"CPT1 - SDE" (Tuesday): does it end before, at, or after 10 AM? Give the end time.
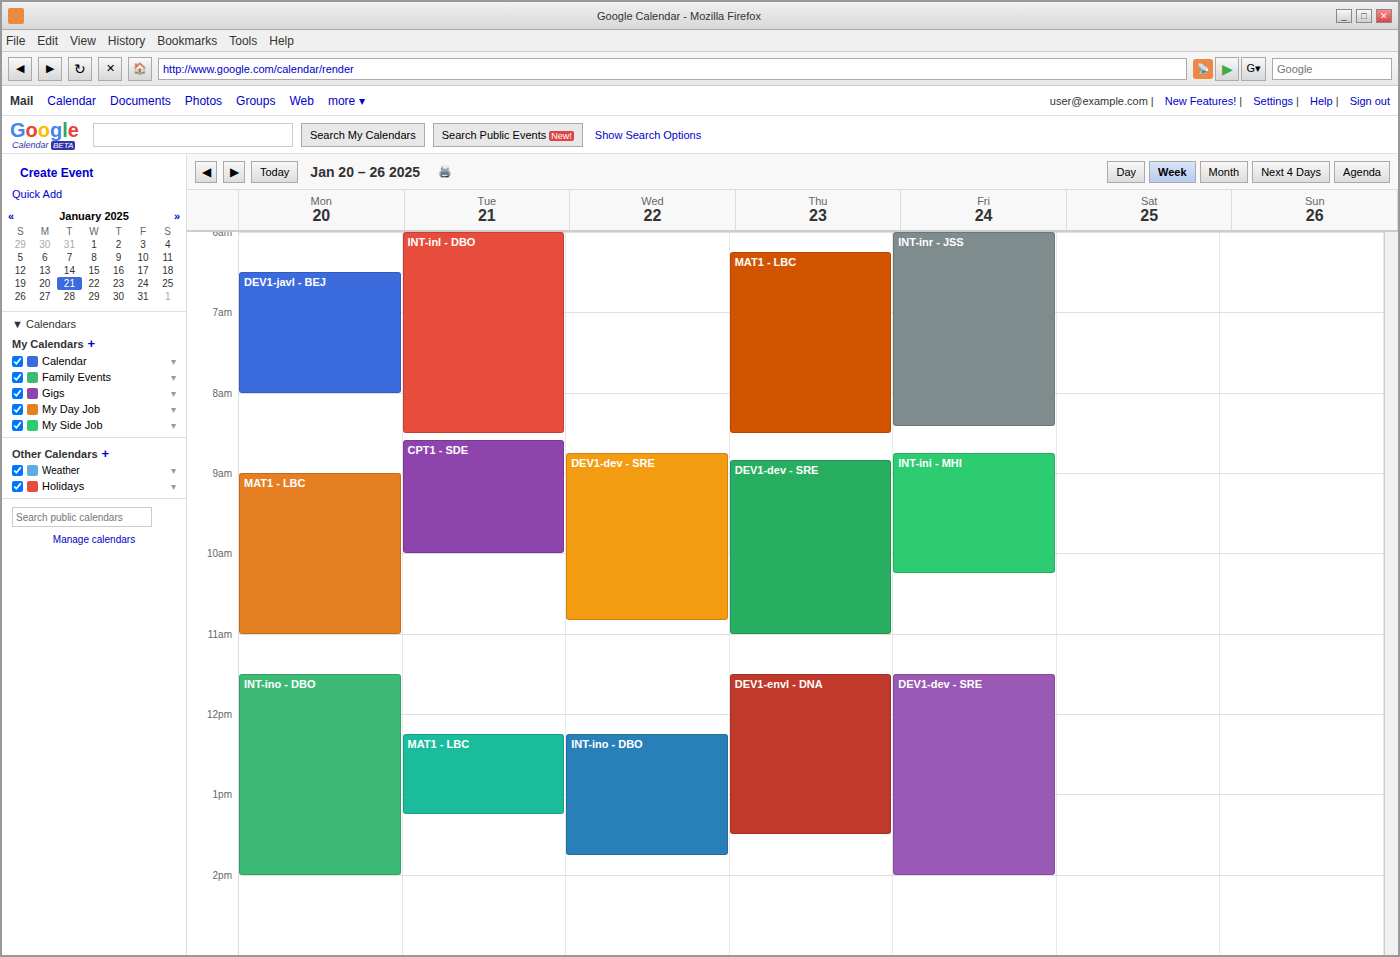
10:00 AM -- exactly at 10 AM, on the 10 AM line.